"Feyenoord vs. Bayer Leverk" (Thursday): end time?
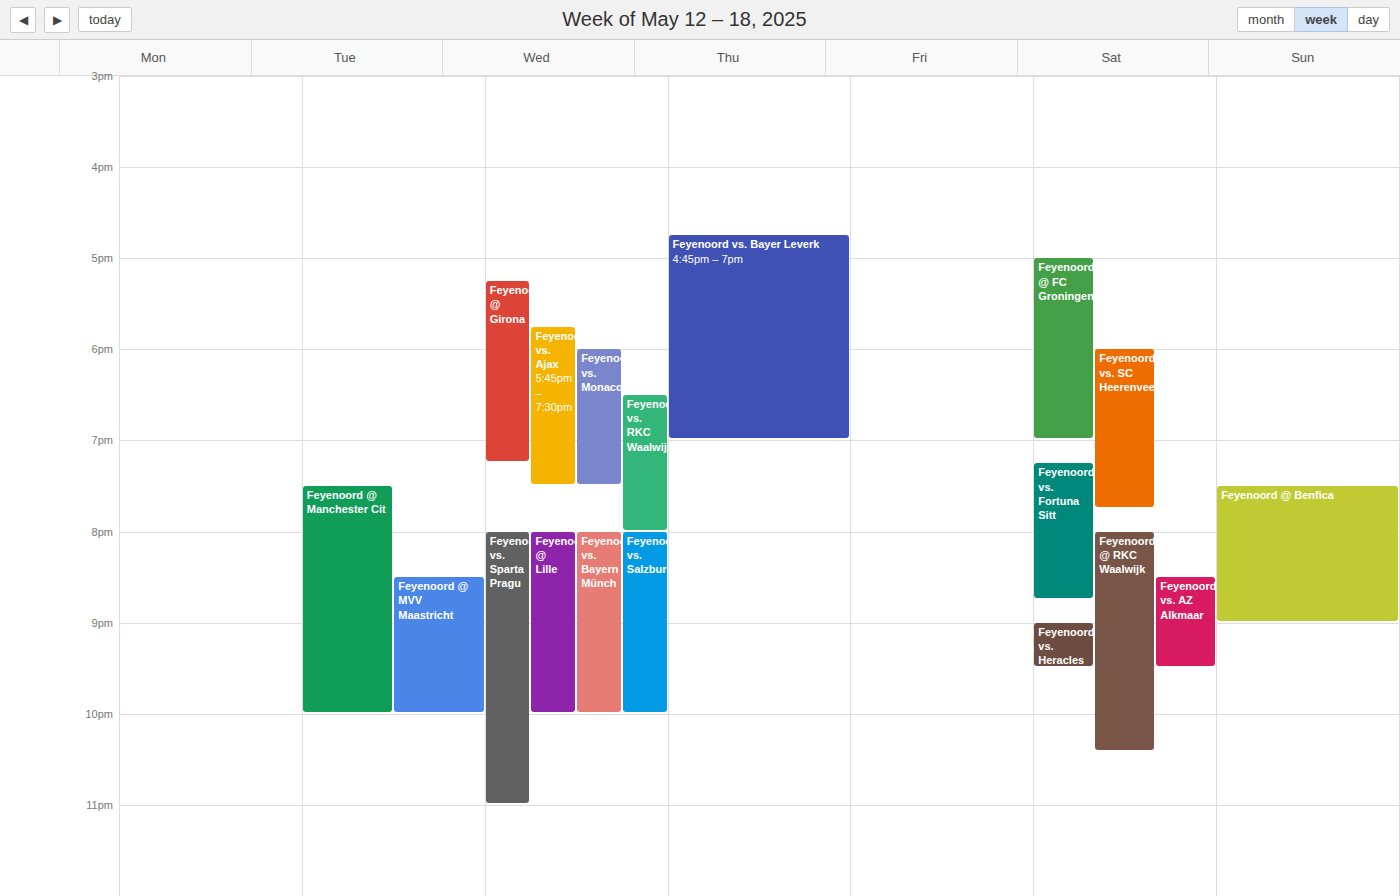
7:00 PM